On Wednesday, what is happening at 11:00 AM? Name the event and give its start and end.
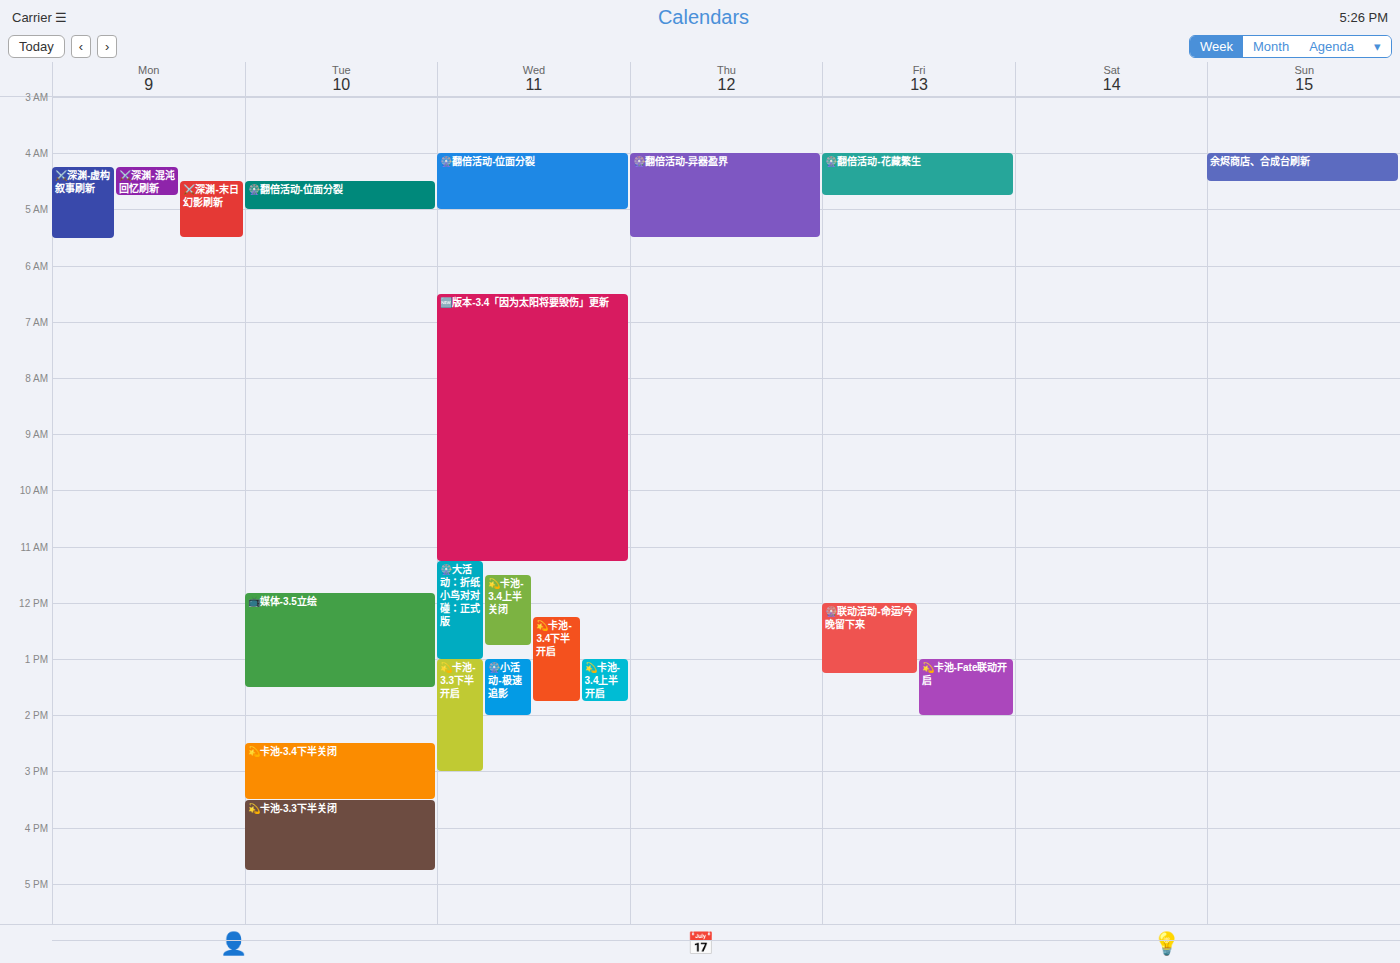
"🆕版本-3.4「因为太阳将要毁伤」更新", 6:30 AM to 11:15 AM